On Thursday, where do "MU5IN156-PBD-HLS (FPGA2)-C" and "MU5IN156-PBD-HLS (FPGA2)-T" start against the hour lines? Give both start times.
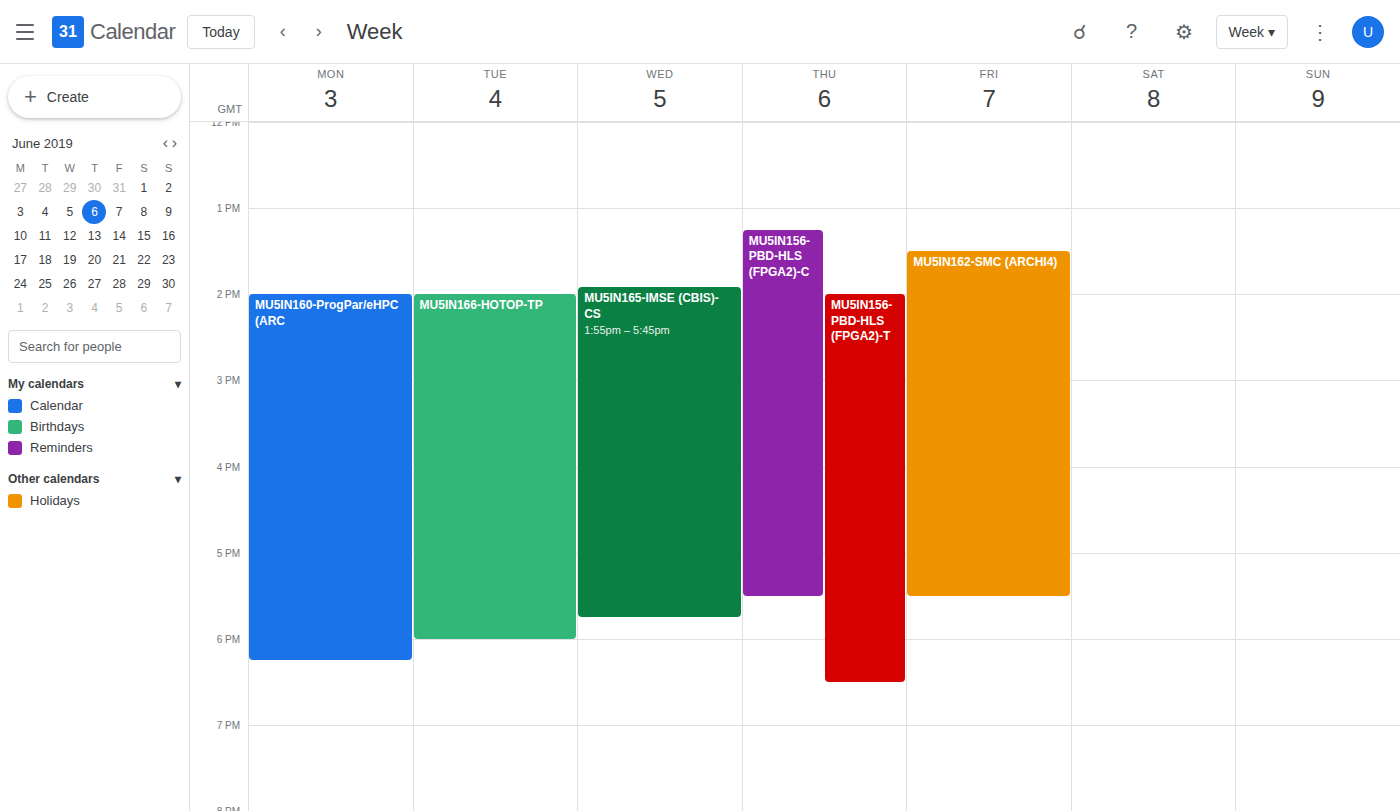
"MU5IN156-PBD-HLS (FPGA2)-C": 1:15 PM, neither: a quarter of the way from the 1 PM line to the 2 PM line. "MU5IN156-PBD-HLS (FPGA2)-T": 2:00 PM, exactly on the 2 PM line.